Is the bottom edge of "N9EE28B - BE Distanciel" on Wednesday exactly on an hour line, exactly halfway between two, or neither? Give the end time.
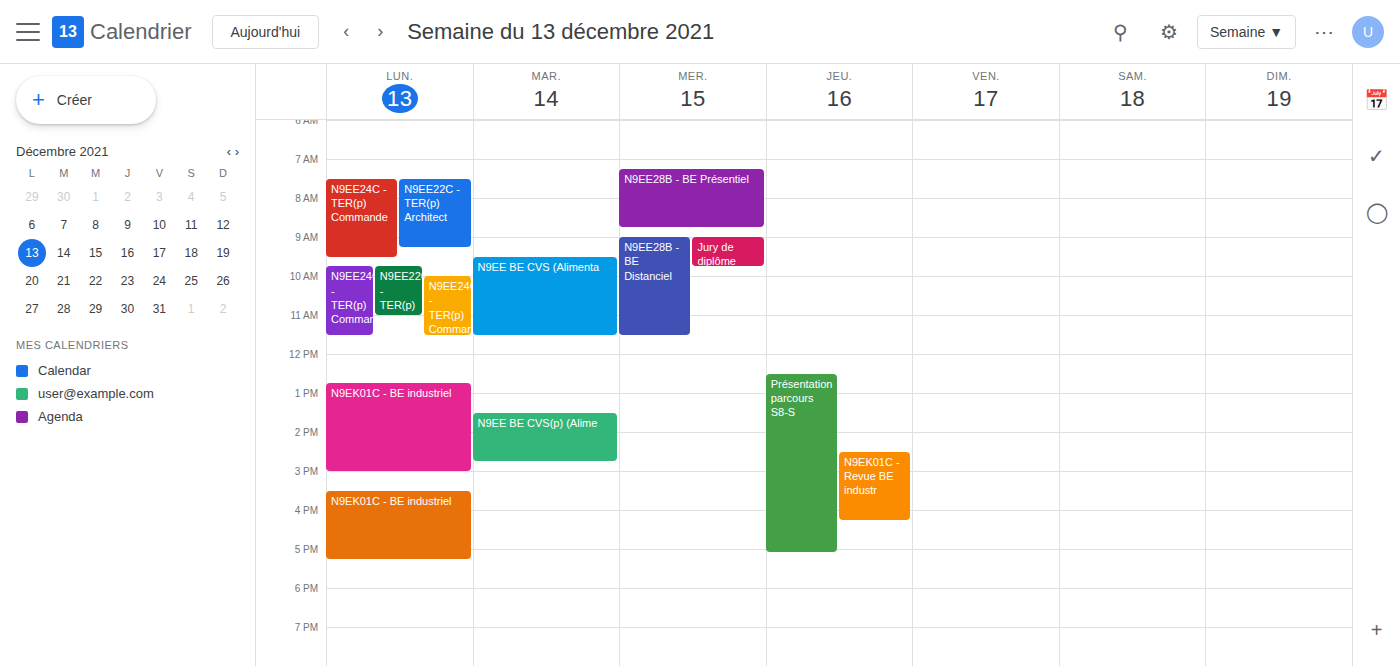
11:30 AM -- halfway between the 11 AM and 12 PM lines.